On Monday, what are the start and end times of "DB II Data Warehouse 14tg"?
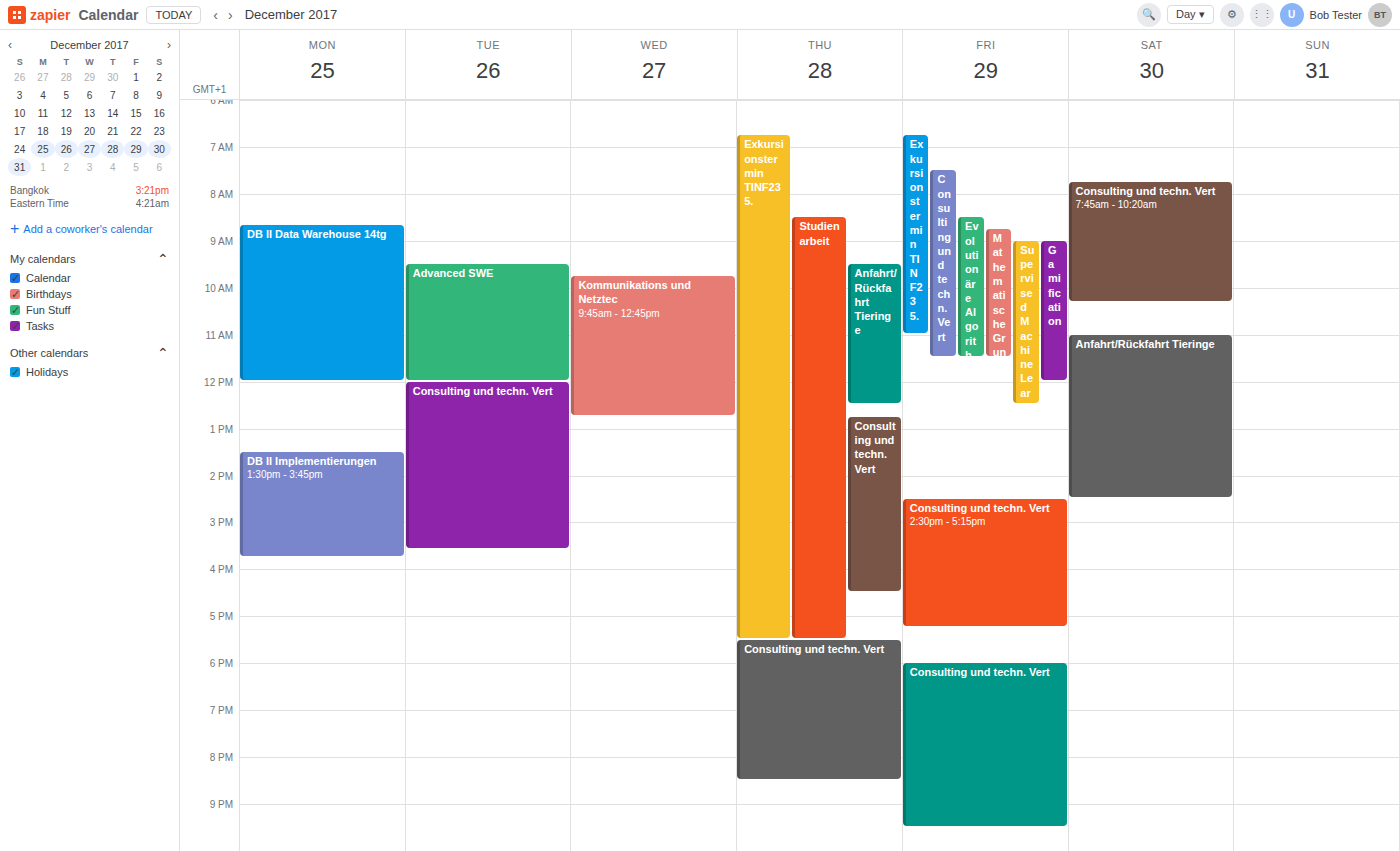
8:40 AM to 12:00 PM